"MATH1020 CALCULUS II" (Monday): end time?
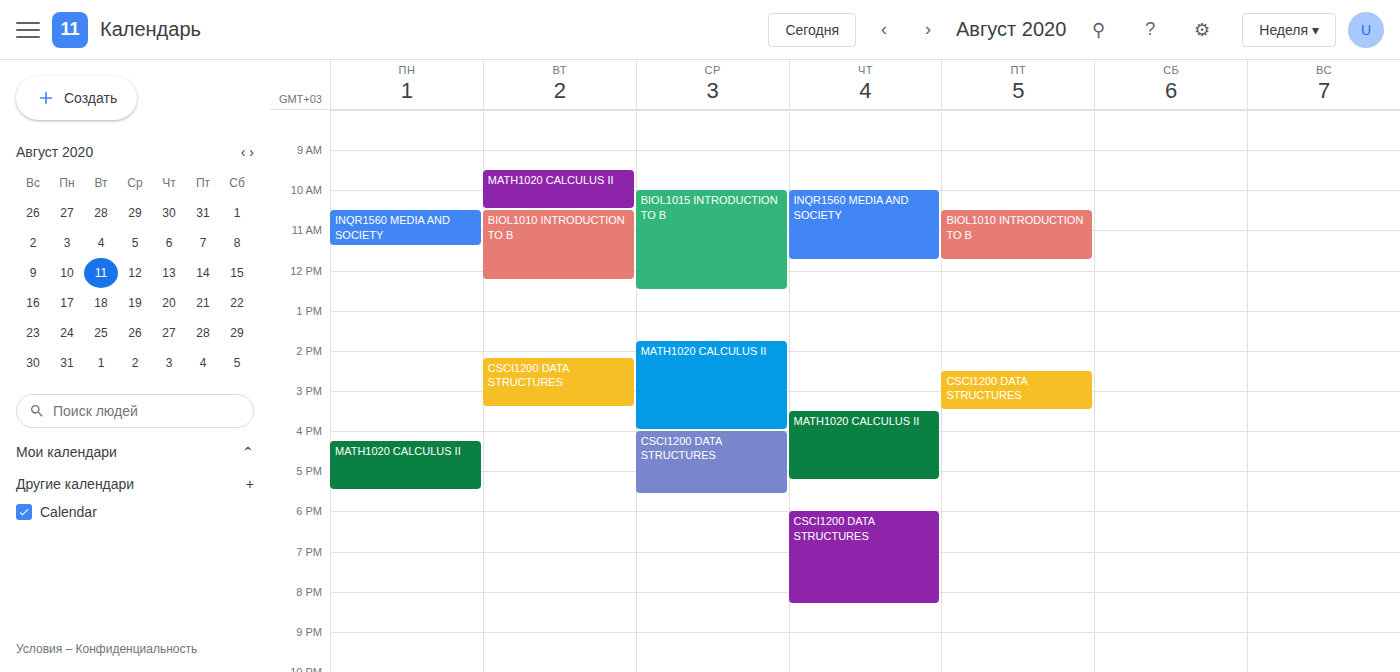
5:30 PM